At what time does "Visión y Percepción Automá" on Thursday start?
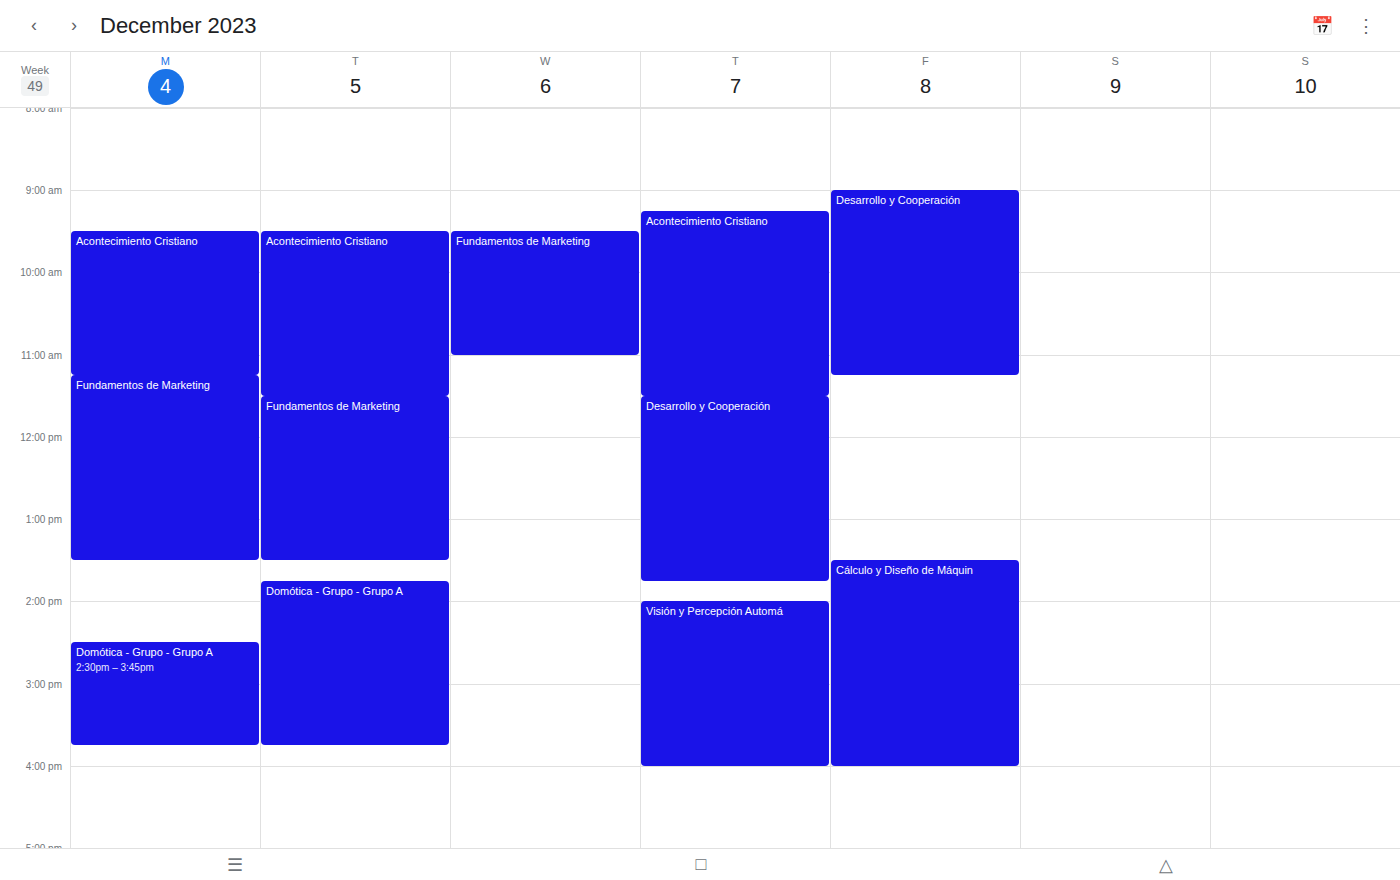
2:00 PM